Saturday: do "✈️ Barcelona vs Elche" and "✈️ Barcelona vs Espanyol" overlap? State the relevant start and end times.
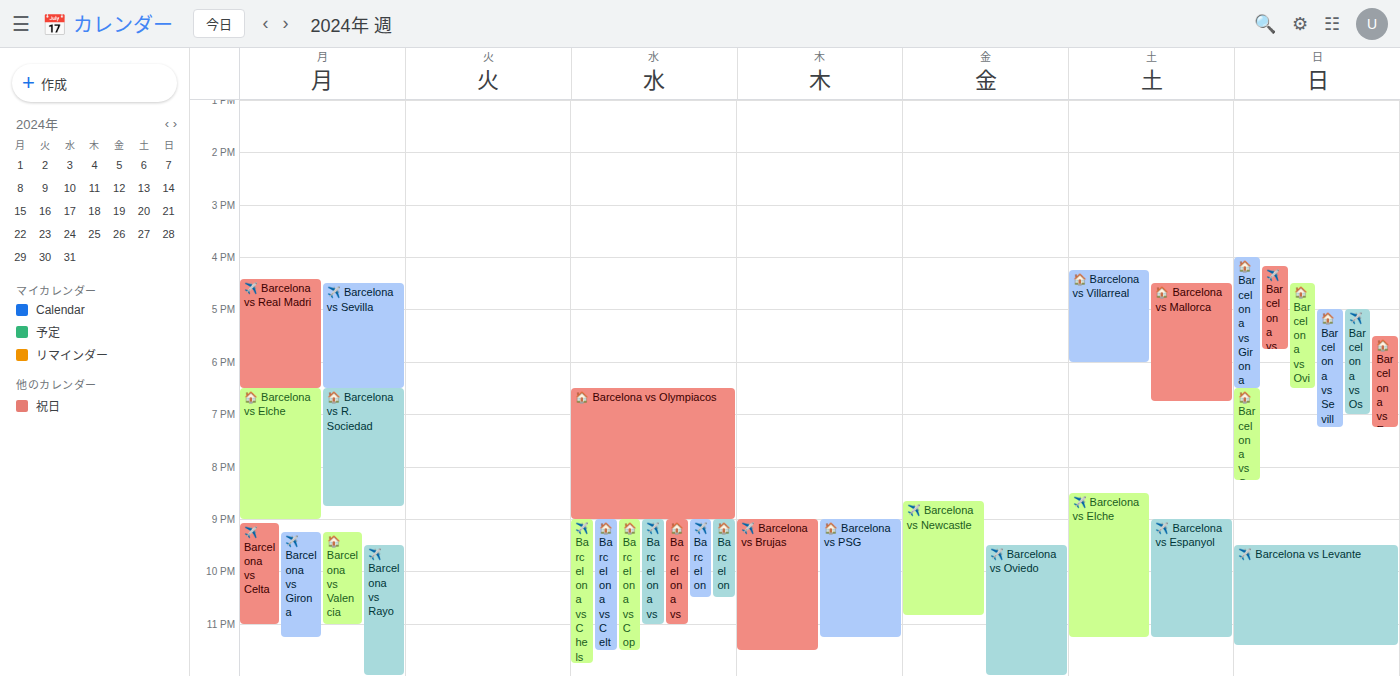
"✈️ Barcelona vs Espanyol" starts at 9:00 PM, before "✈️ Barcelona vs Elche" ends at 11:15 PM -- they overlap.